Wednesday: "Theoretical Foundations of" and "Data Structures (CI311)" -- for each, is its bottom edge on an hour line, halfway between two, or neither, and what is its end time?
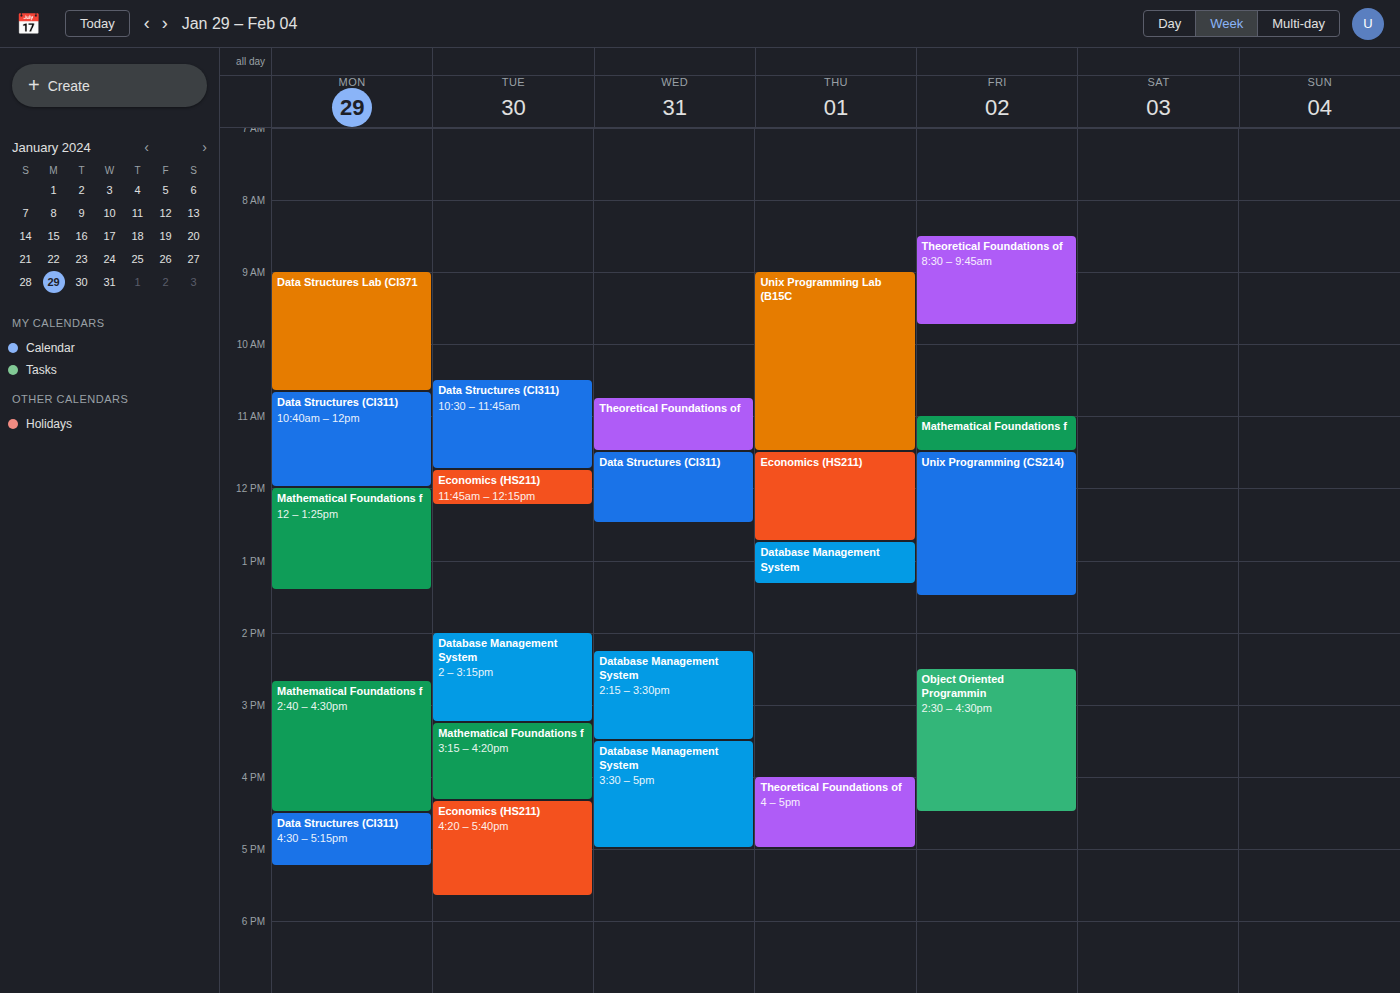
"Theoretical Foundations of": 11:30 AM, halfway between the 11 AM and 12 PM lines. "Data Structures (CI311)": 12:30 PM, halfway between the 12 PM and 1 PM lines.